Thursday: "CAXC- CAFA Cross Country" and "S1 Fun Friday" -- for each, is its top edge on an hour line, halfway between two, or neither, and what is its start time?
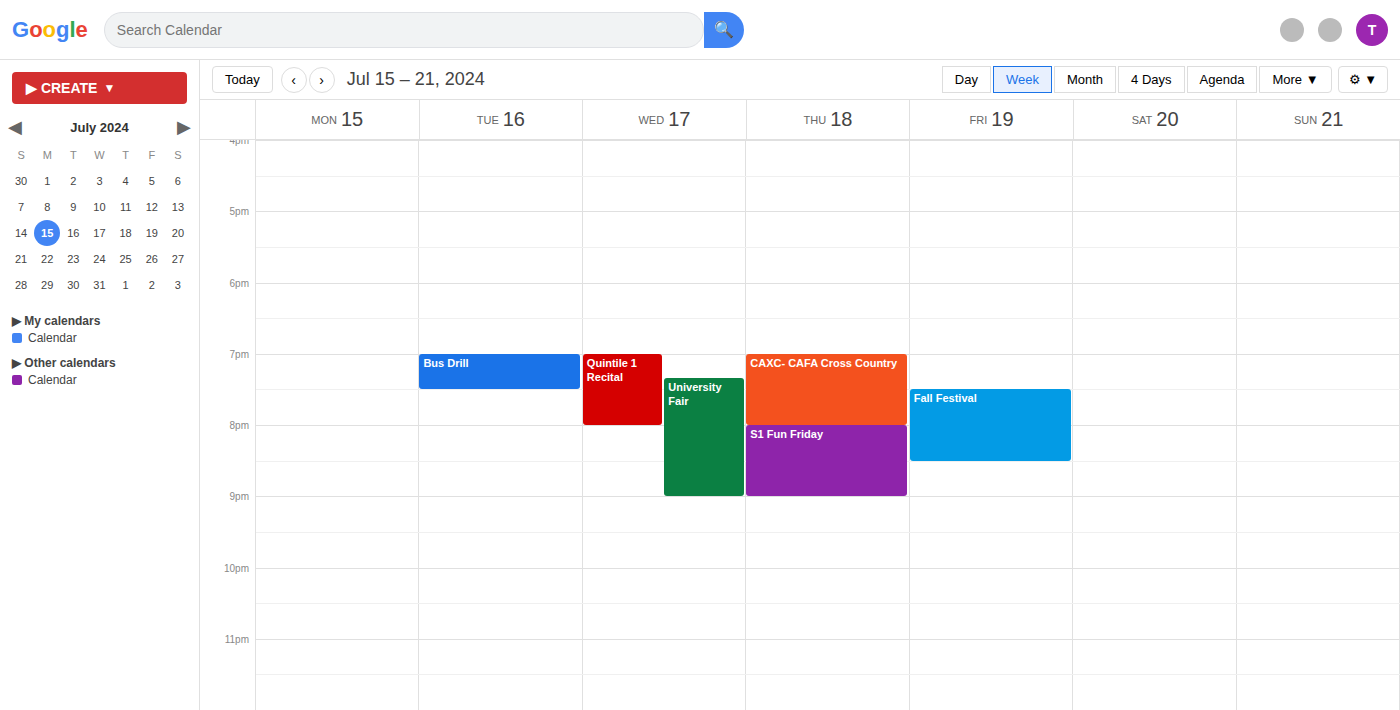
"CAXC- CAFA Cross Country": 19:00, exactly on the 19:00 line. "S1 Fun Friday": 20:00, exactly on the 20:00 line.